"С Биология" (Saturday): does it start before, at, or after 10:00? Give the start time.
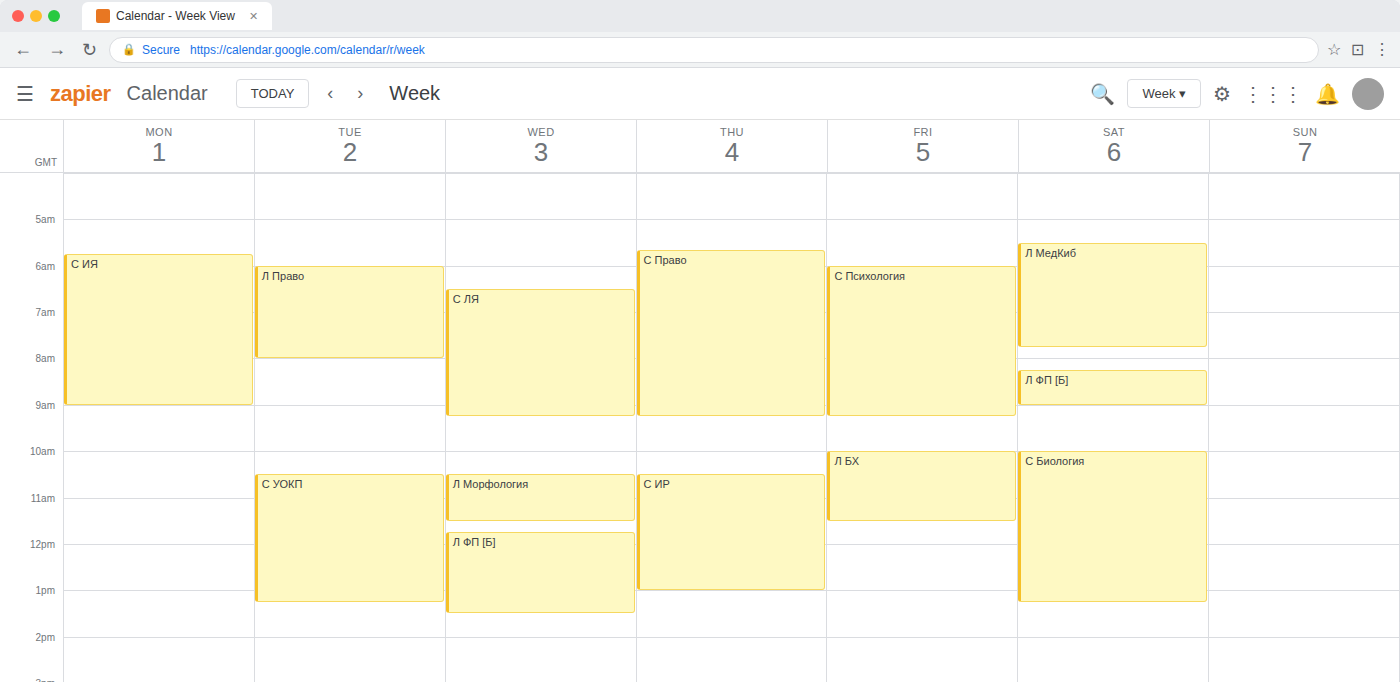
10:00 -- exactly at 10:00, on the 10:00 line.